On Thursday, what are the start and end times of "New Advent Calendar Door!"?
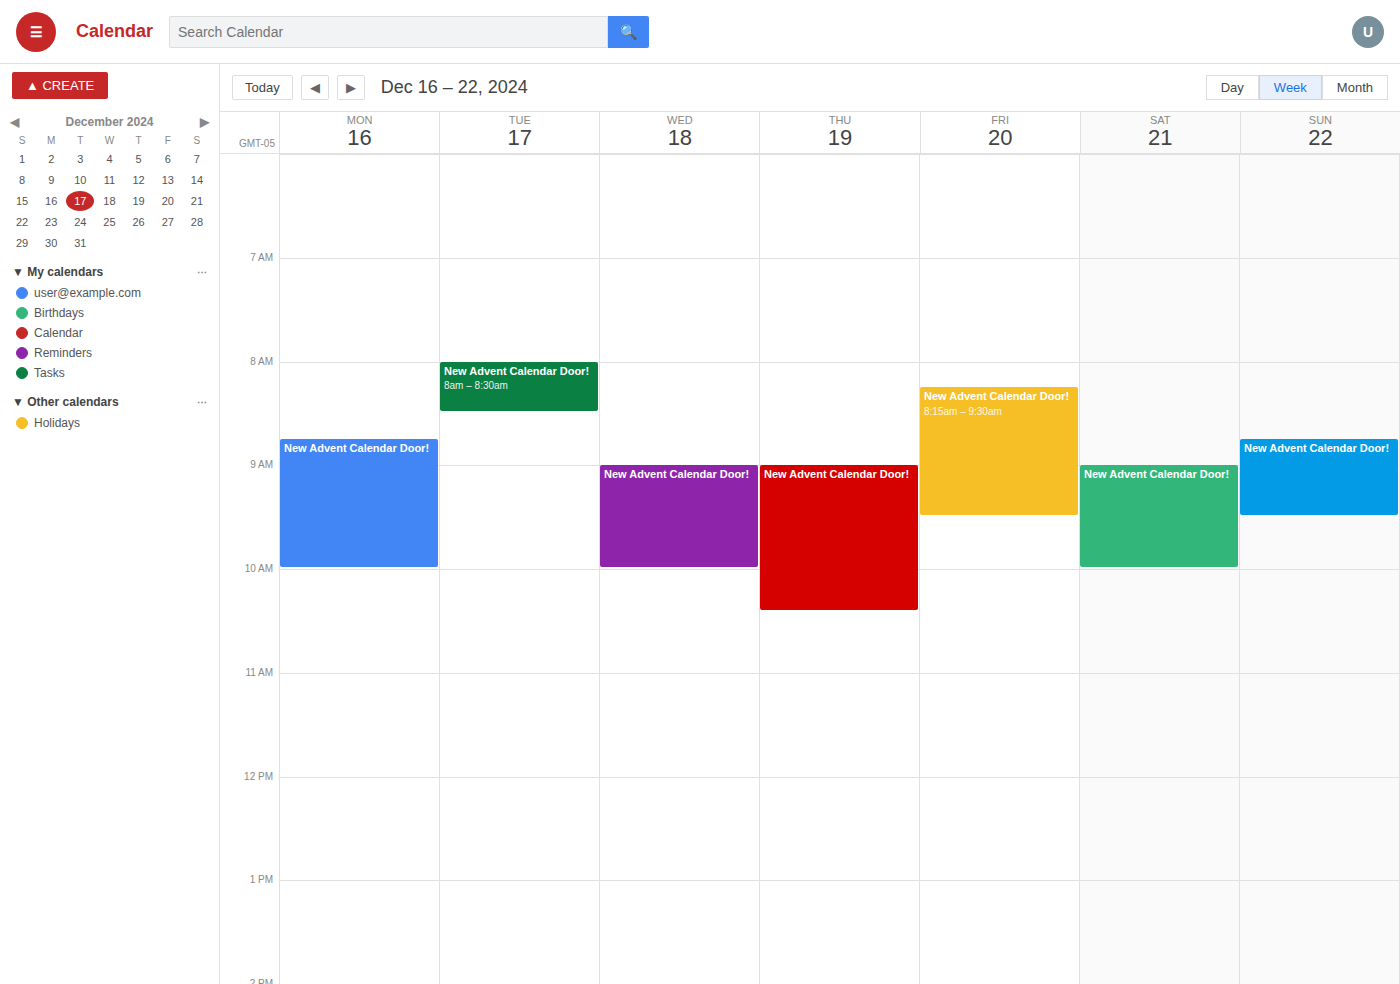
9:00 AM to 10:25 AM